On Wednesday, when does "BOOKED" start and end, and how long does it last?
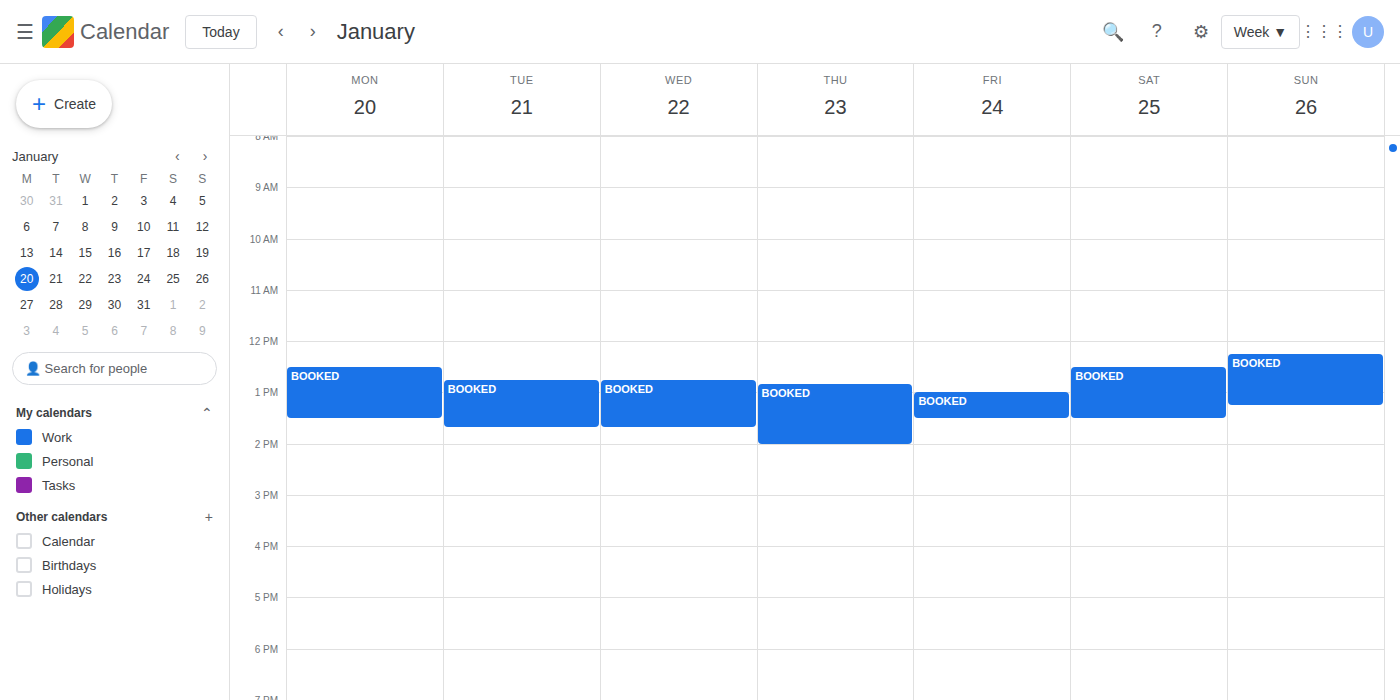
12:45 PM to 1:40 PM, 55 minutes